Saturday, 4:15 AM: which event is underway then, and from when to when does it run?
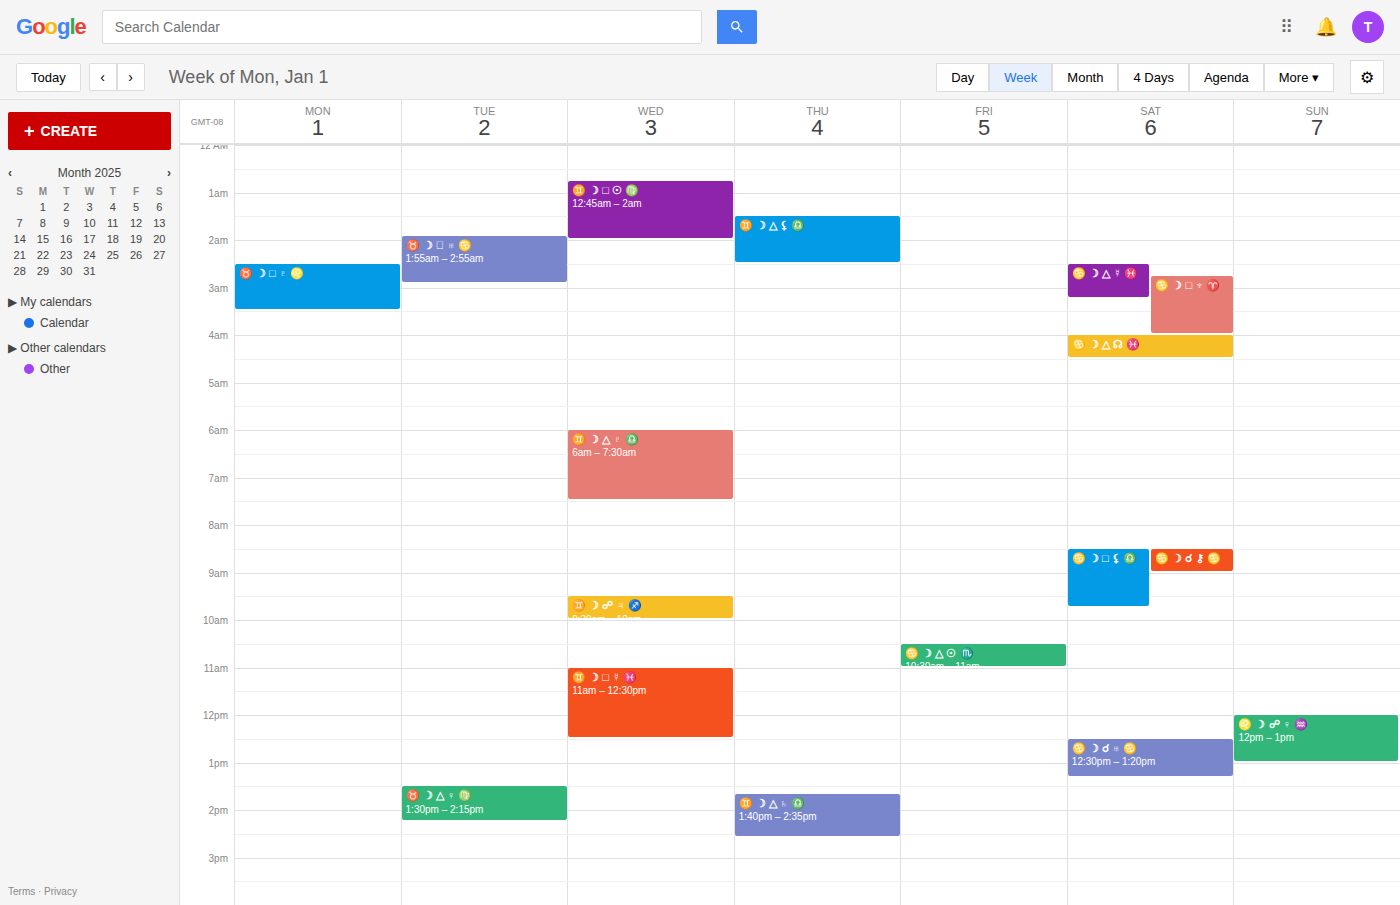
"♋️ ☽ △ ☊ ♓️", 4:00 AM to 4:30 AM